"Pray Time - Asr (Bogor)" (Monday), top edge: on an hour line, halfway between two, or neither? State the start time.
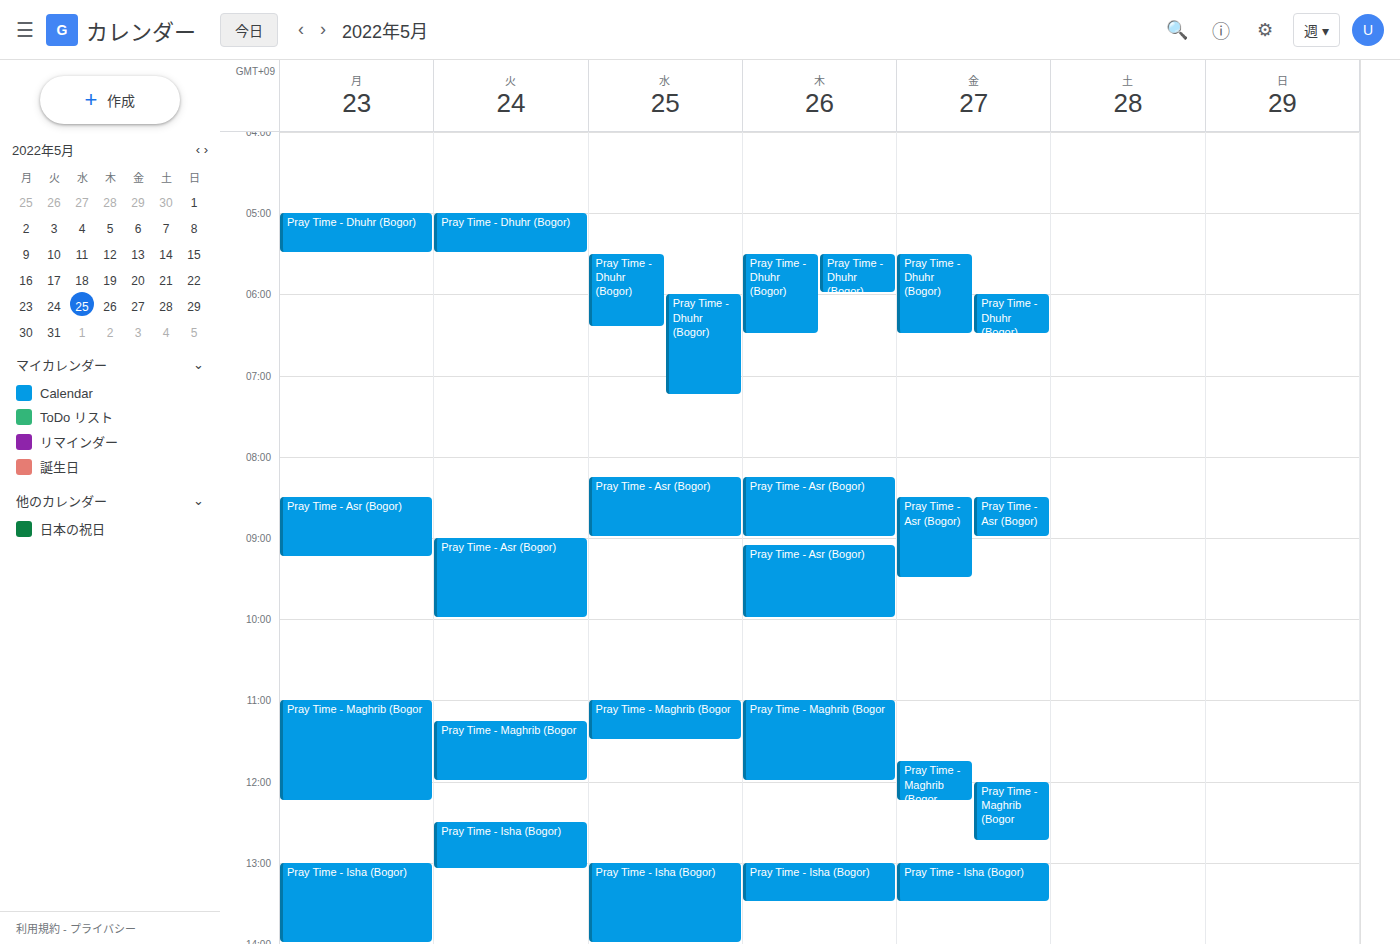
8:30 AM -- halfway between the 8 AM and 9 AM lines.